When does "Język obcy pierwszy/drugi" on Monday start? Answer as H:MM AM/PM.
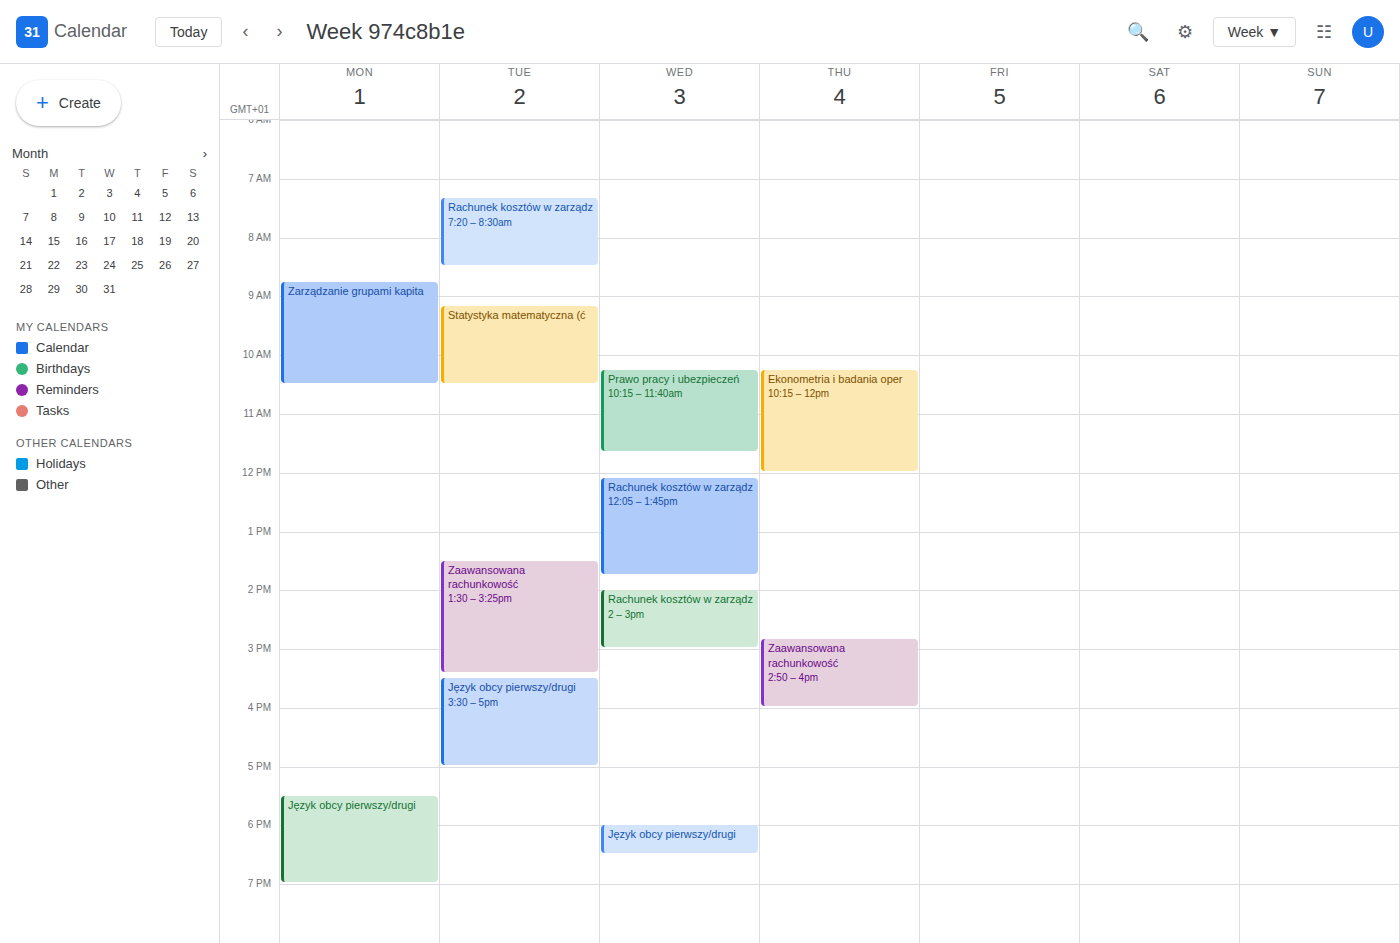
5:30 PM